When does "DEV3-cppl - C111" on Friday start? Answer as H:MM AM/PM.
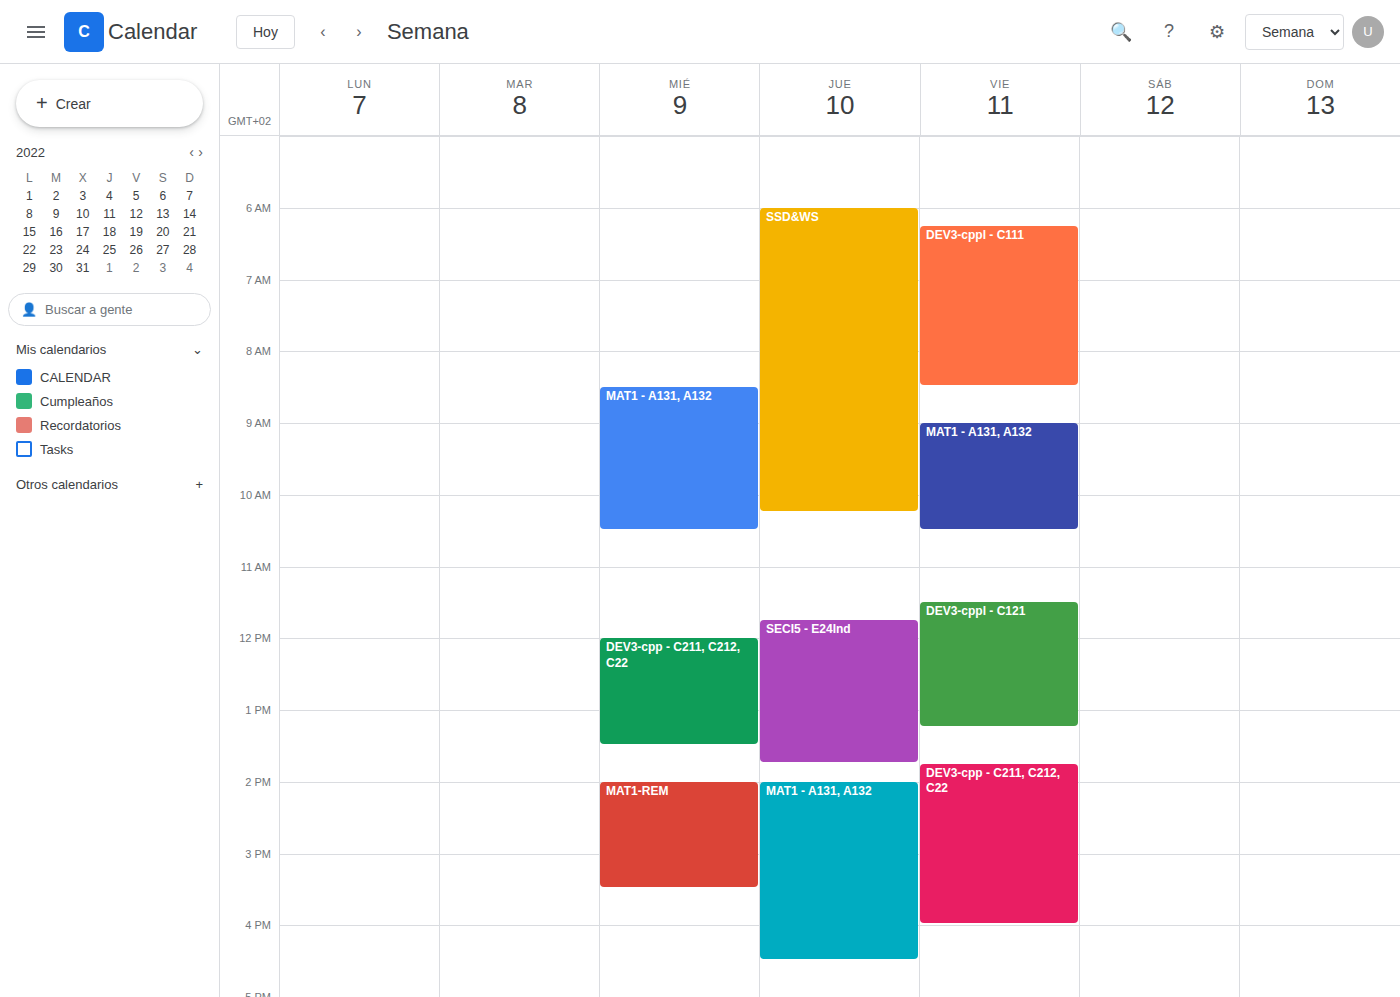
6:15 AM